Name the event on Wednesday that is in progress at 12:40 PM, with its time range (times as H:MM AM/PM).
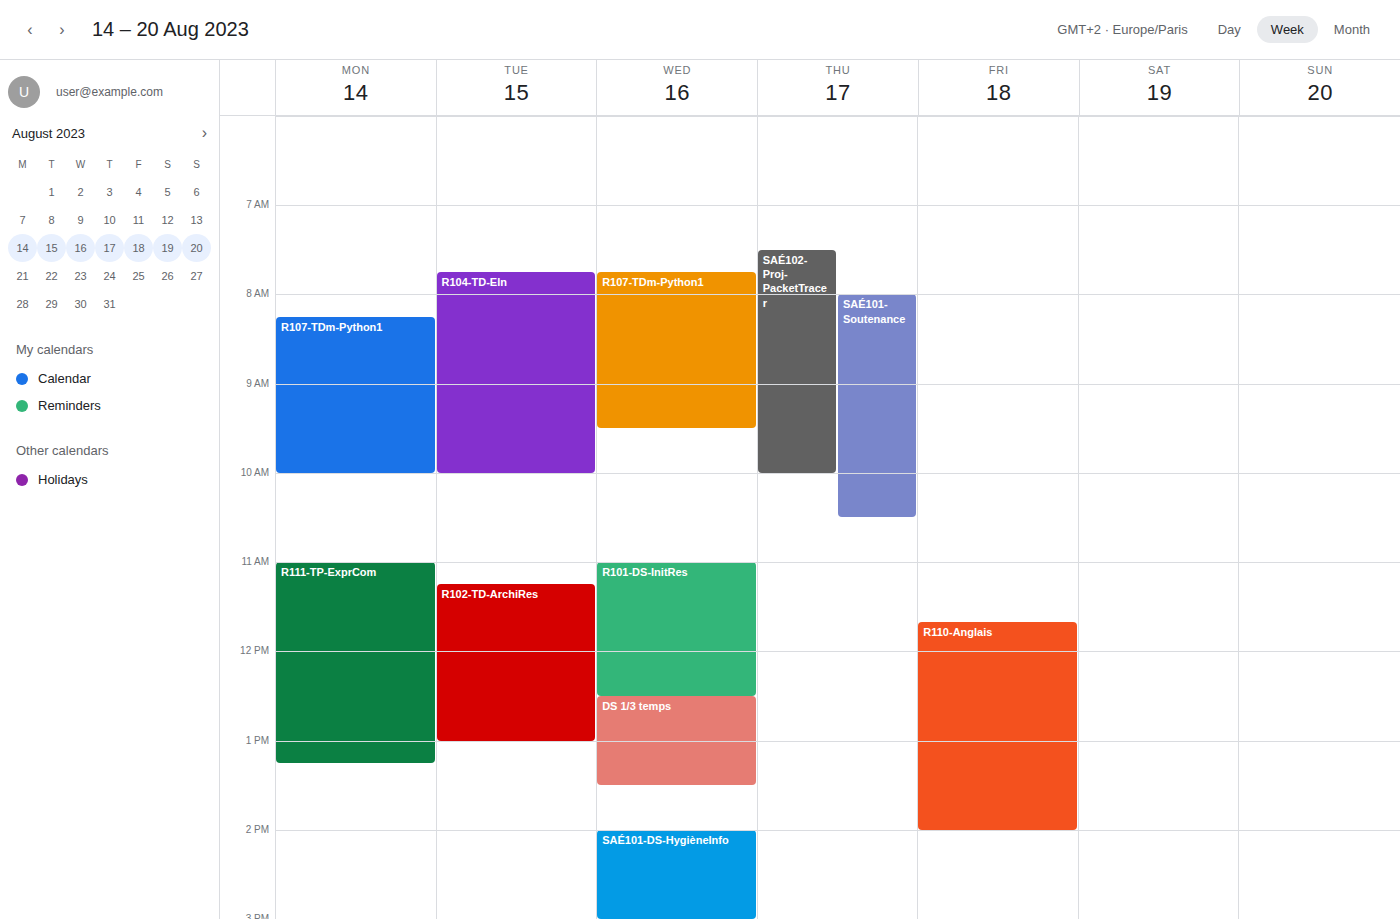
"DS 1/3 temps", 12:30 PM to 1:30 PM